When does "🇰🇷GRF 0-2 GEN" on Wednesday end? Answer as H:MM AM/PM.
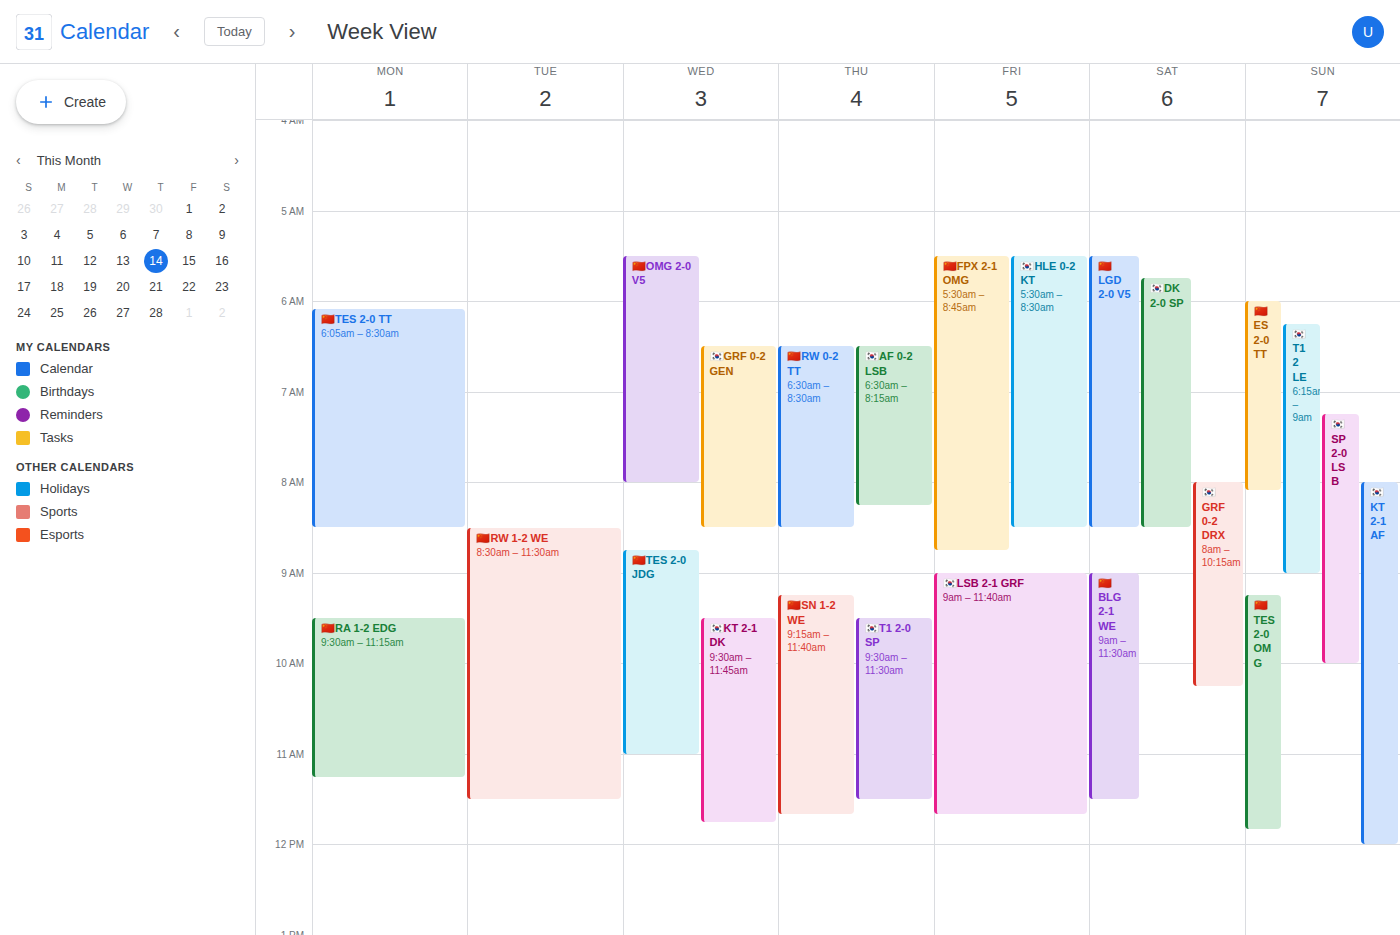
8:30 AM